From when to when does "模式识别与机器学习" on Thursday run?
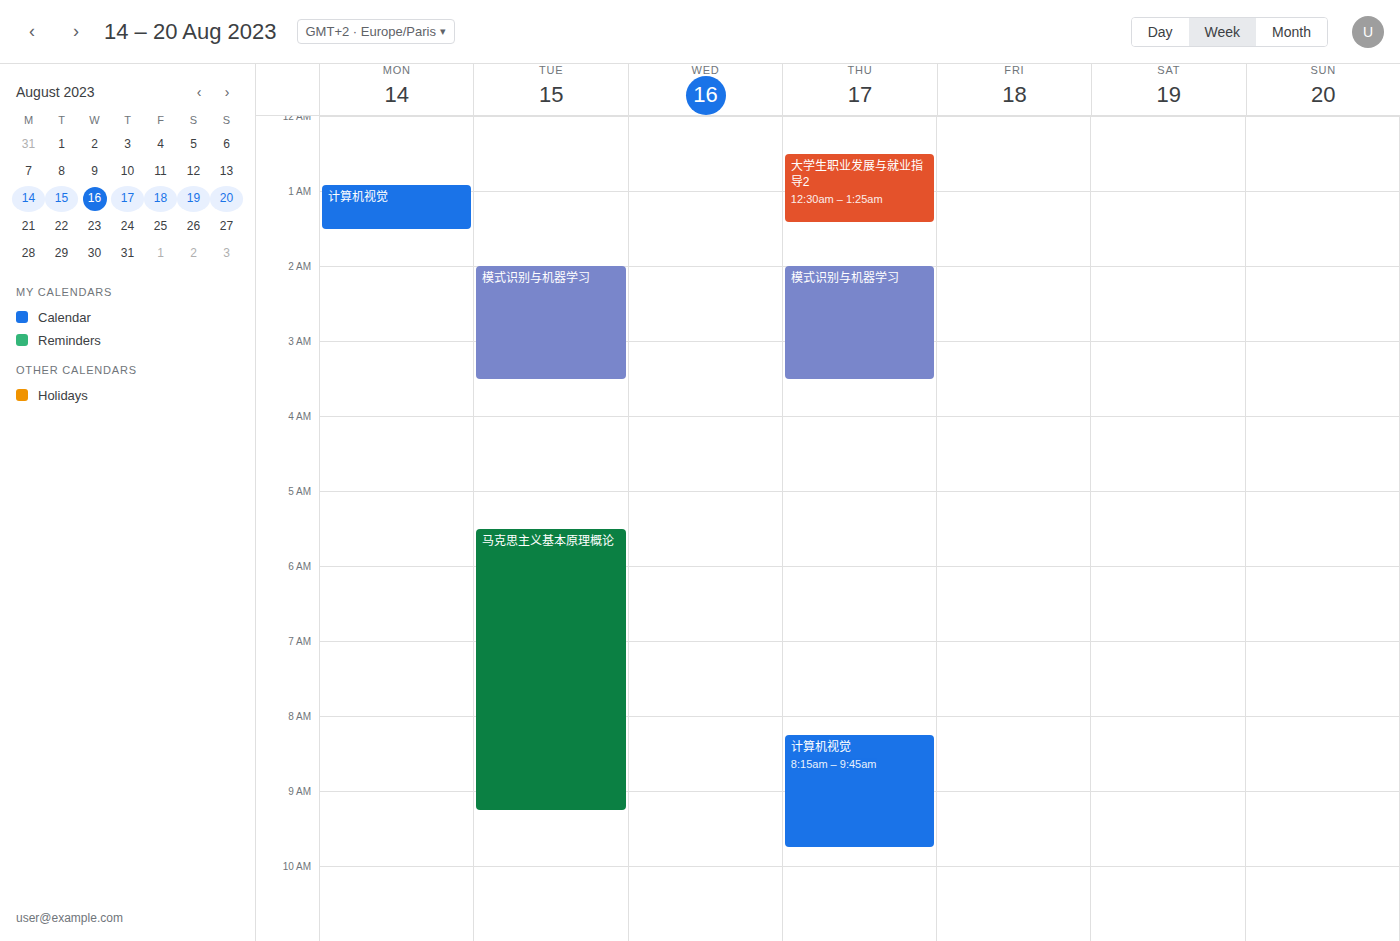
2:00 AM to 3:30 AM